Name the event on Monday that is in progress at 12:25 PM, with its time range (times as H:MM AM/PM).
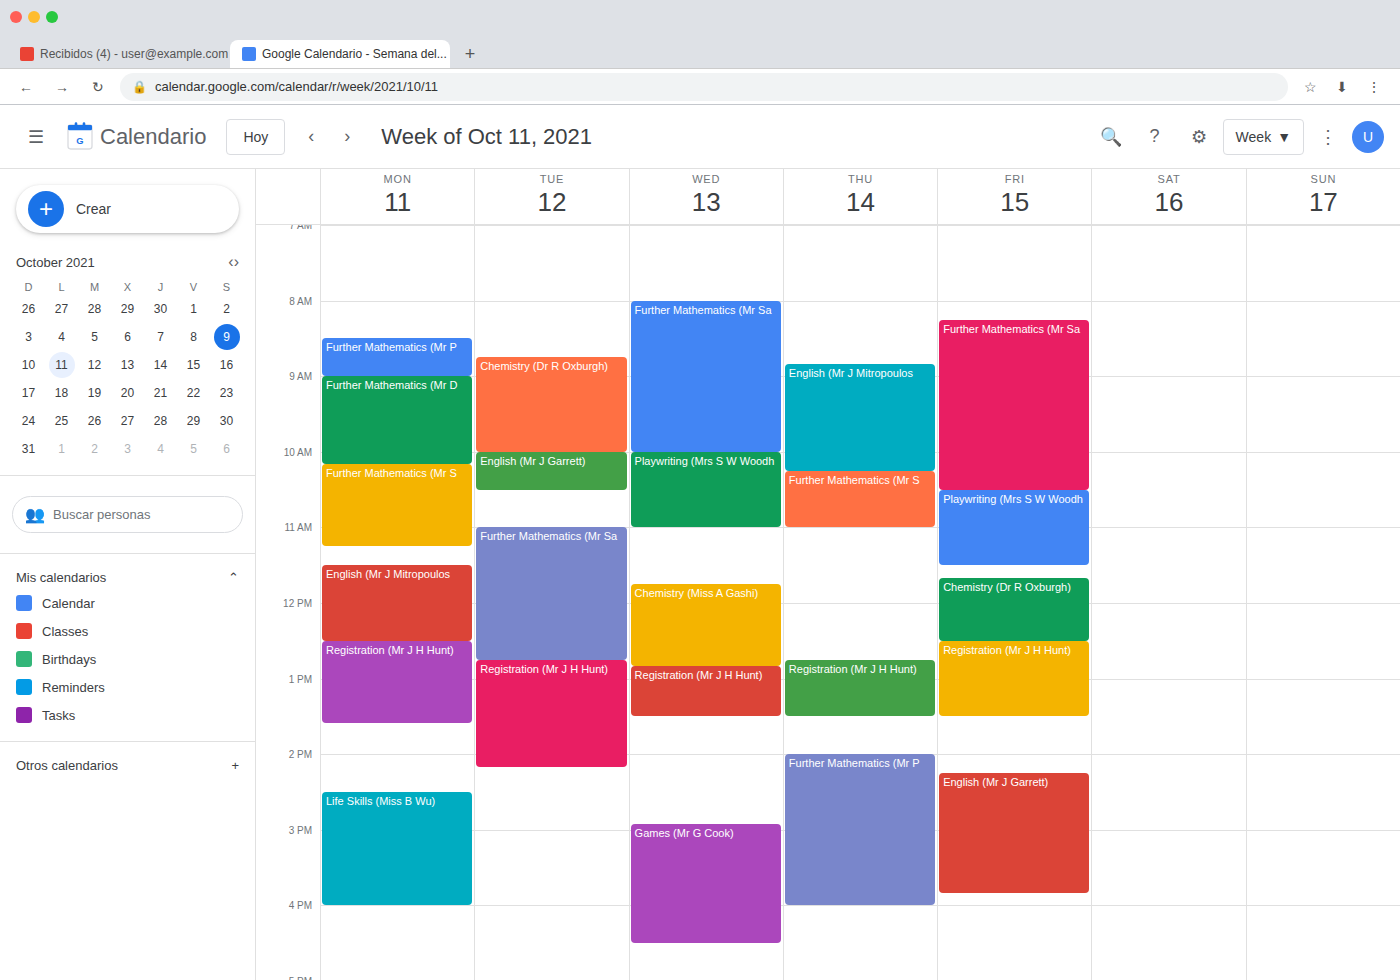
"English (Mr J Mitropoulos", 11:30 AM to 12:30 PM